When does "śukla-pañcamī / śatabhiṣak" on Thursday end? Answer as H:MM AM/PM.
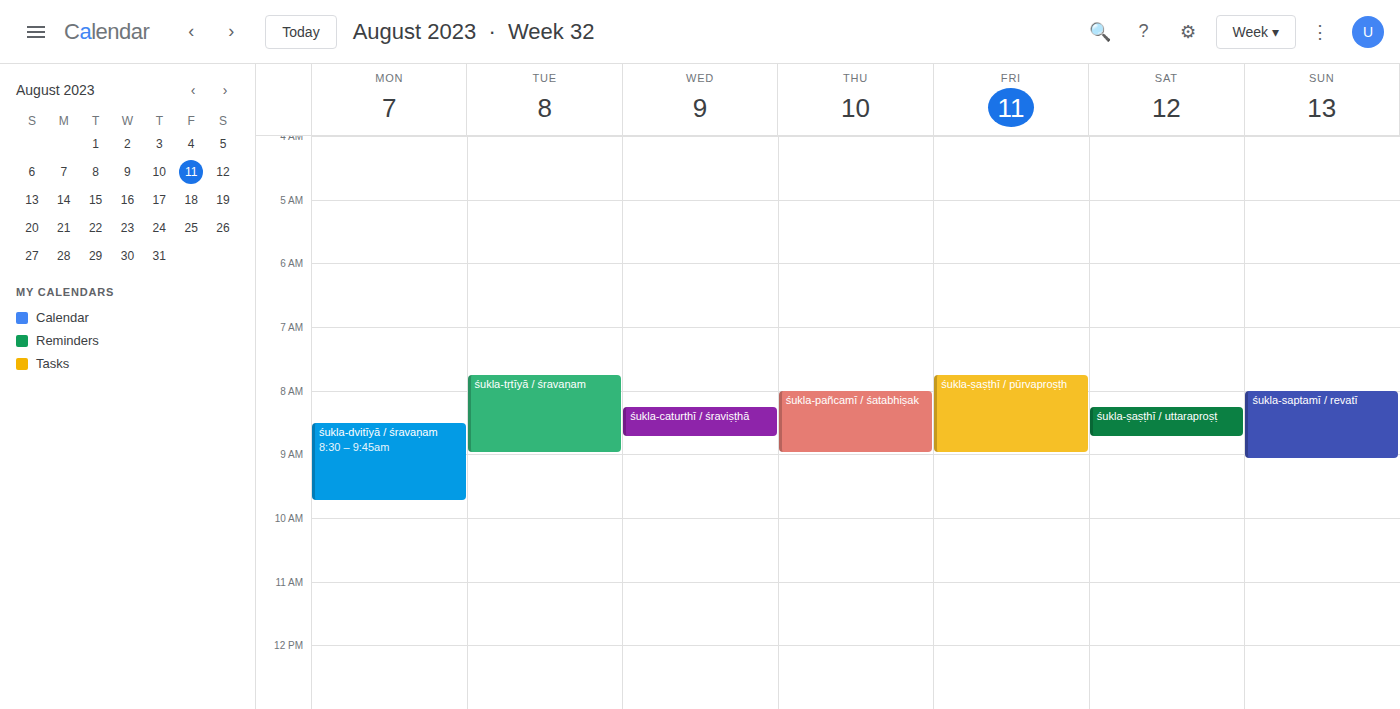
9:00 AM